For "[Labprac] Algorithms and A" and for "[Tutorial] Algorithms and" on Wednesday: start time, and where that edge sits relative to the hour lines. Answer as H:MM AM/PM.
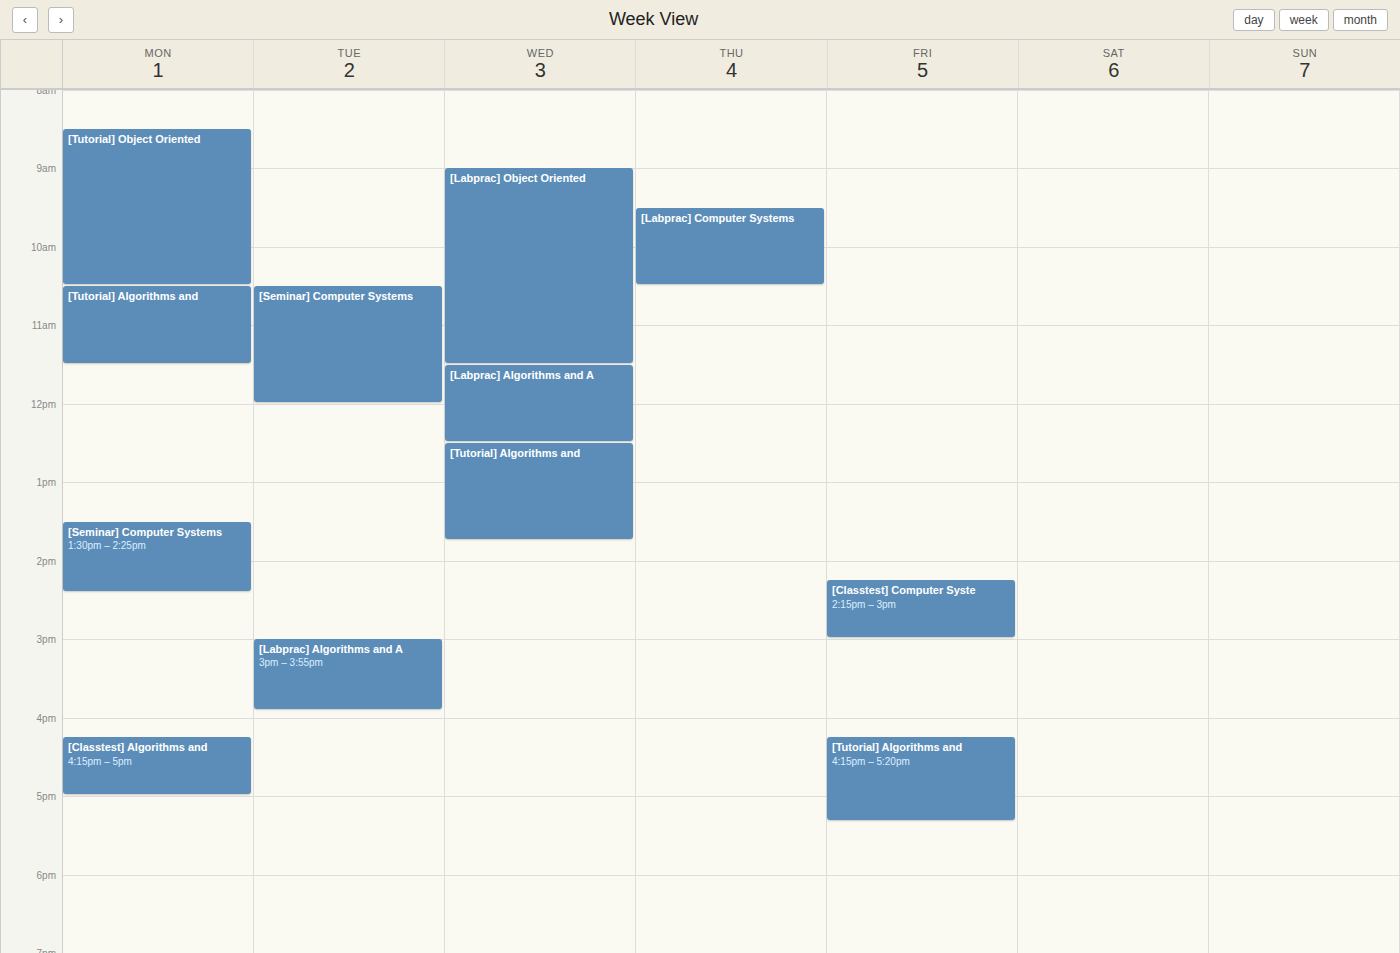
"[Labprac] Algorithms and A": 11:30 AM, halfway between the 11 AM and 12 PM lines. "[Tutorial] Algorithms and": 12:30 PM, halfway between the 12 PM and 1 PM lines.